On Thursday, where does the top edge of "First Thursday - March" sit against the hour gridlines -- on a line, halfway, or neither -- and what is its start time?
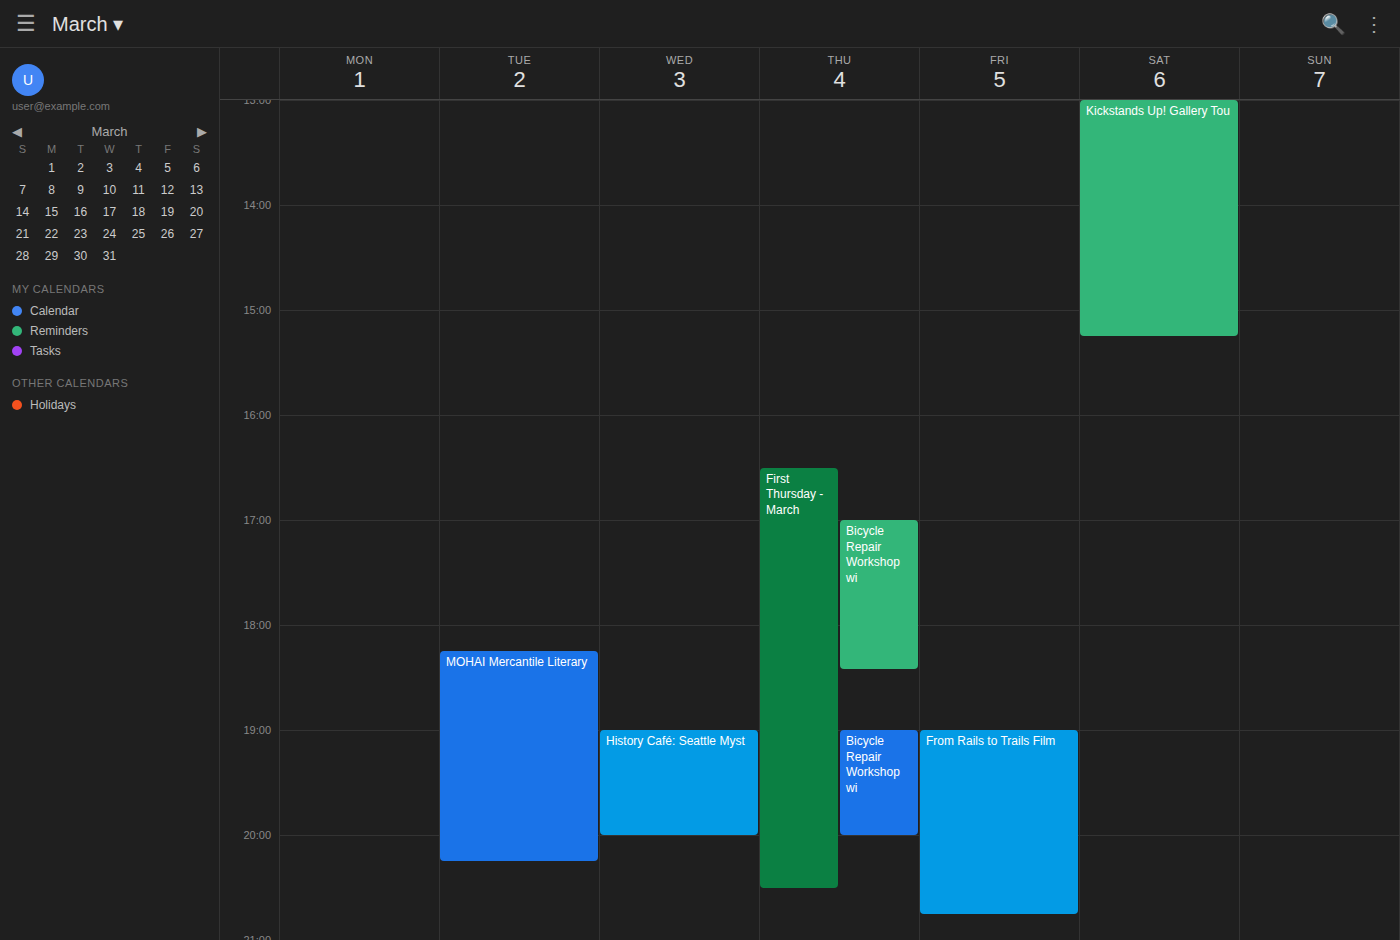
4:30 PM -- halfway between the 4 PM and 5 PM lines.